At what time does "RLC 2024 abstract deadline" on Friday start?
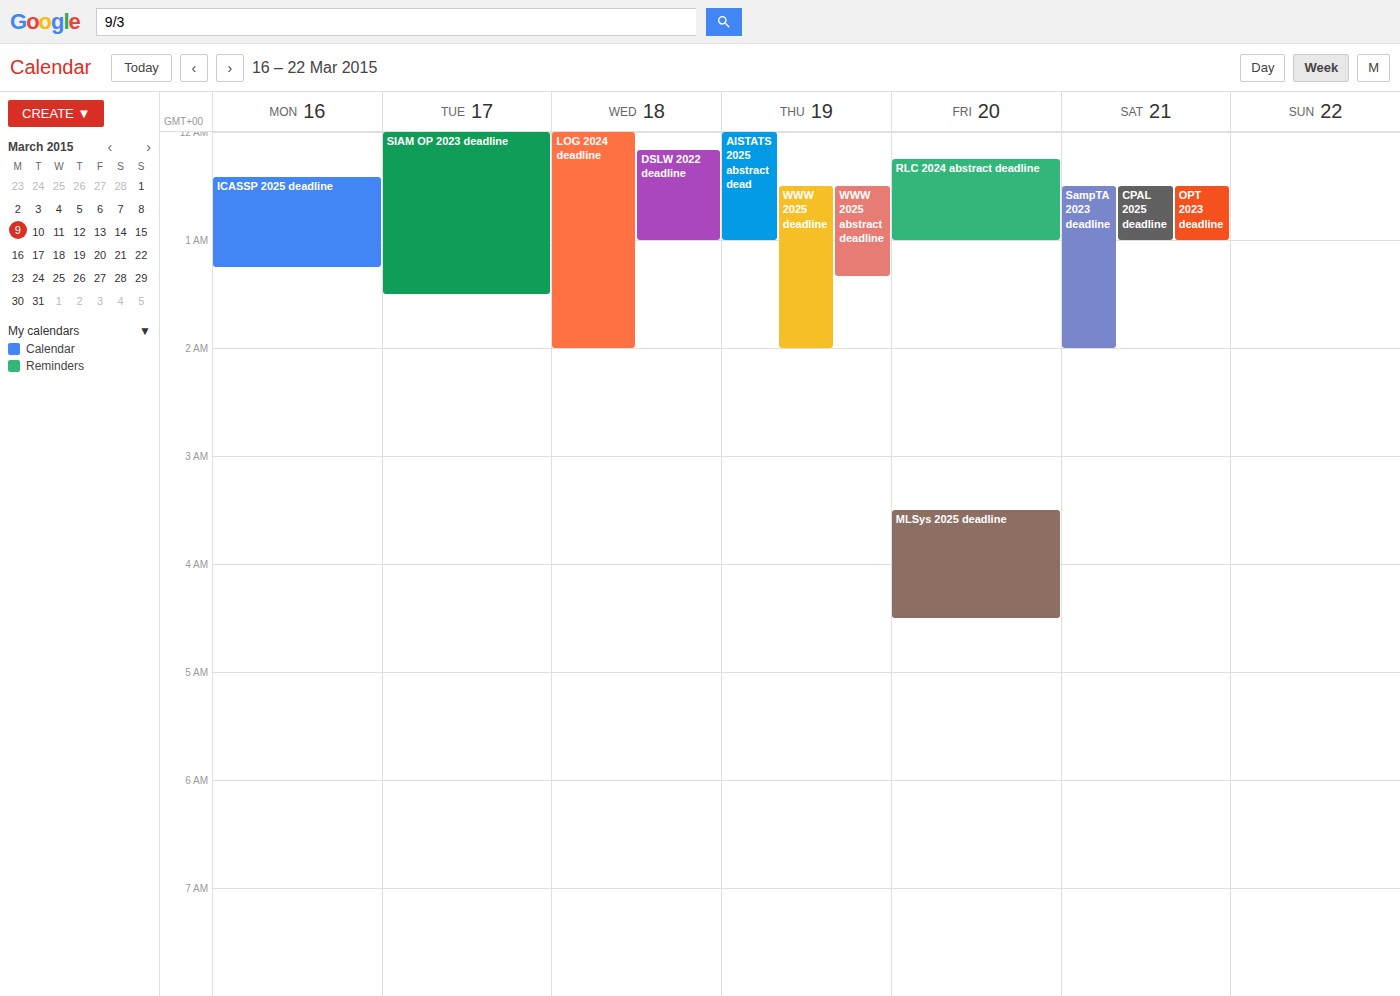
12:15 AM